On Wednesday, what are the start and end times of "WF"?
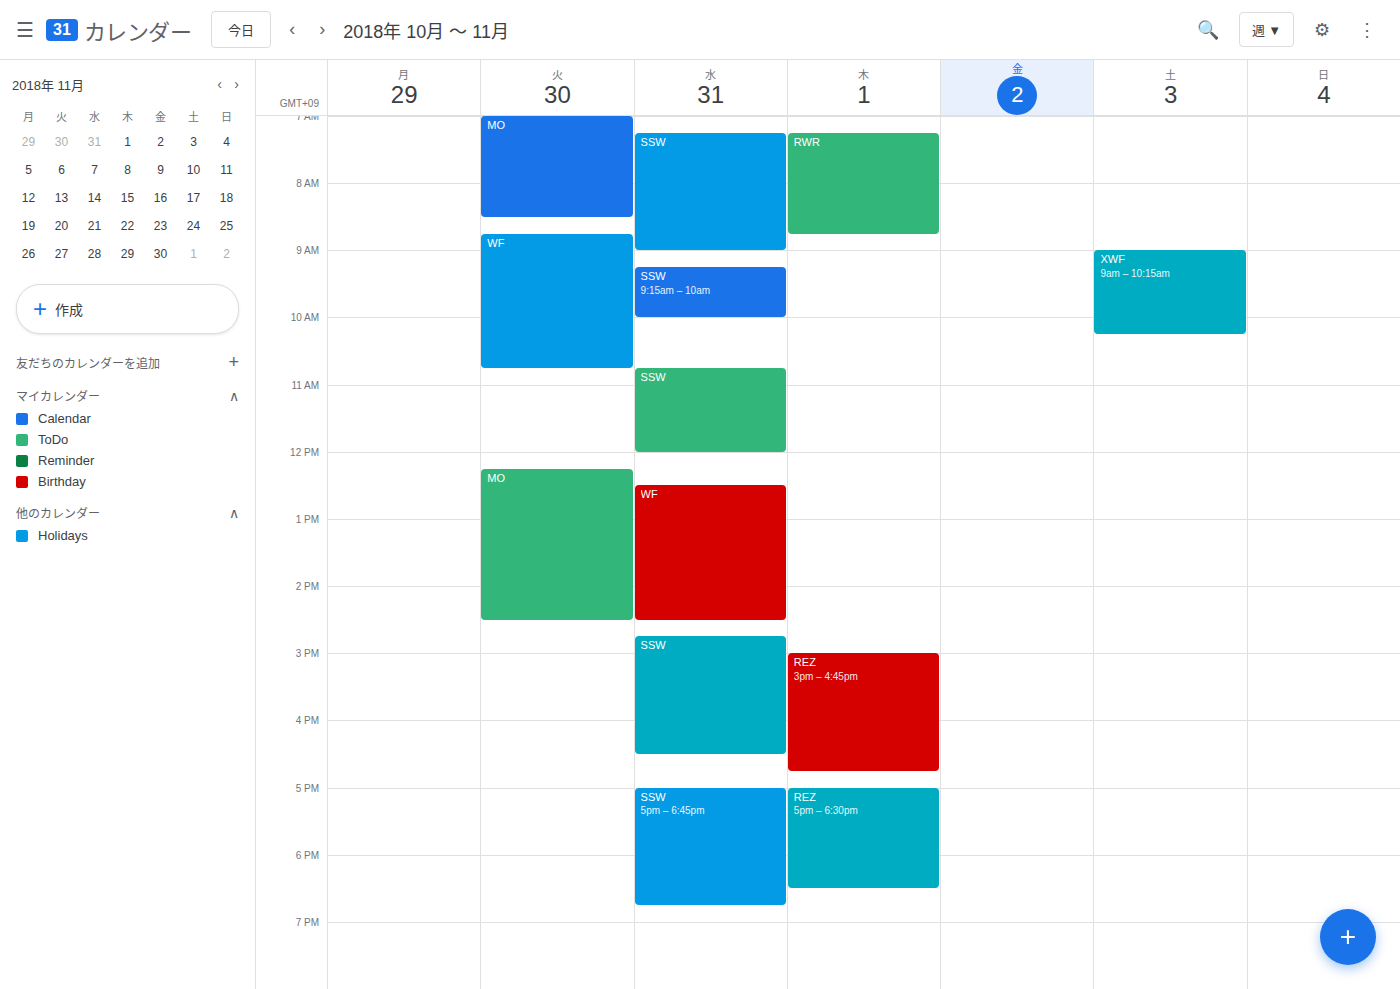
12:30 to 14:30